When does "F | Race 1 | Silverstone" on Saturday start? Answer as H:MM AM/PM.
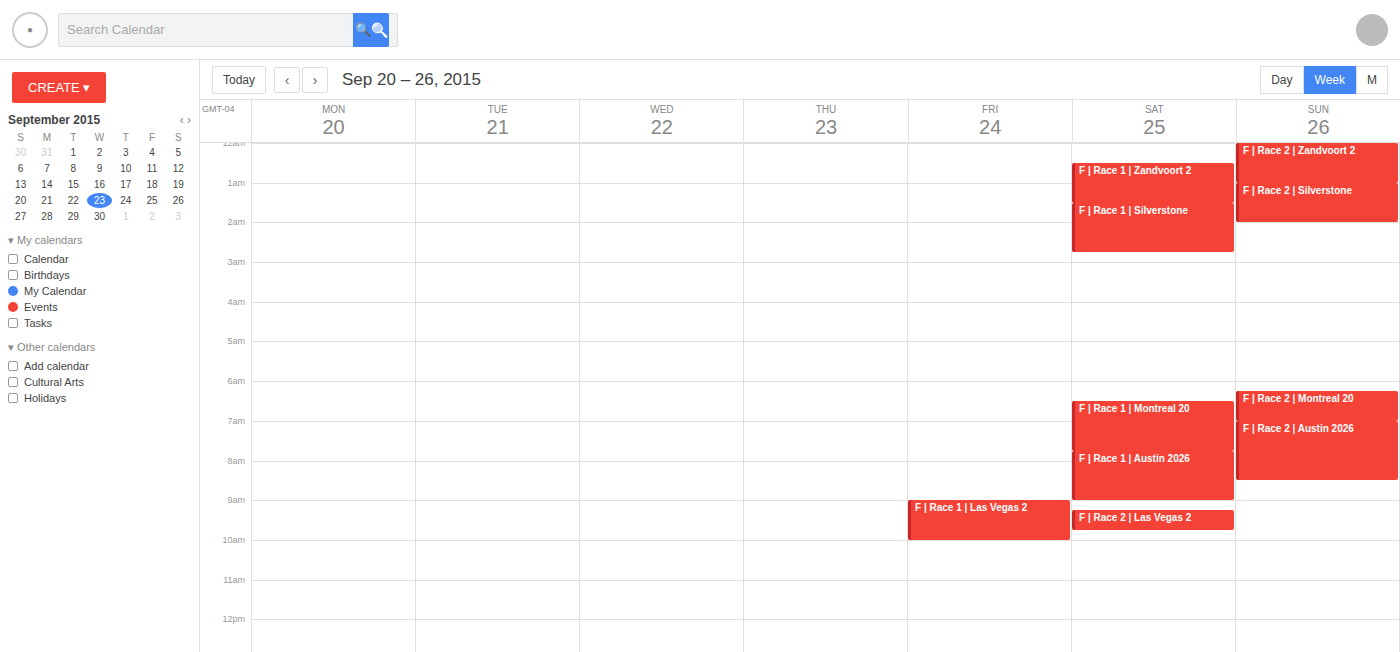
1:30 AM